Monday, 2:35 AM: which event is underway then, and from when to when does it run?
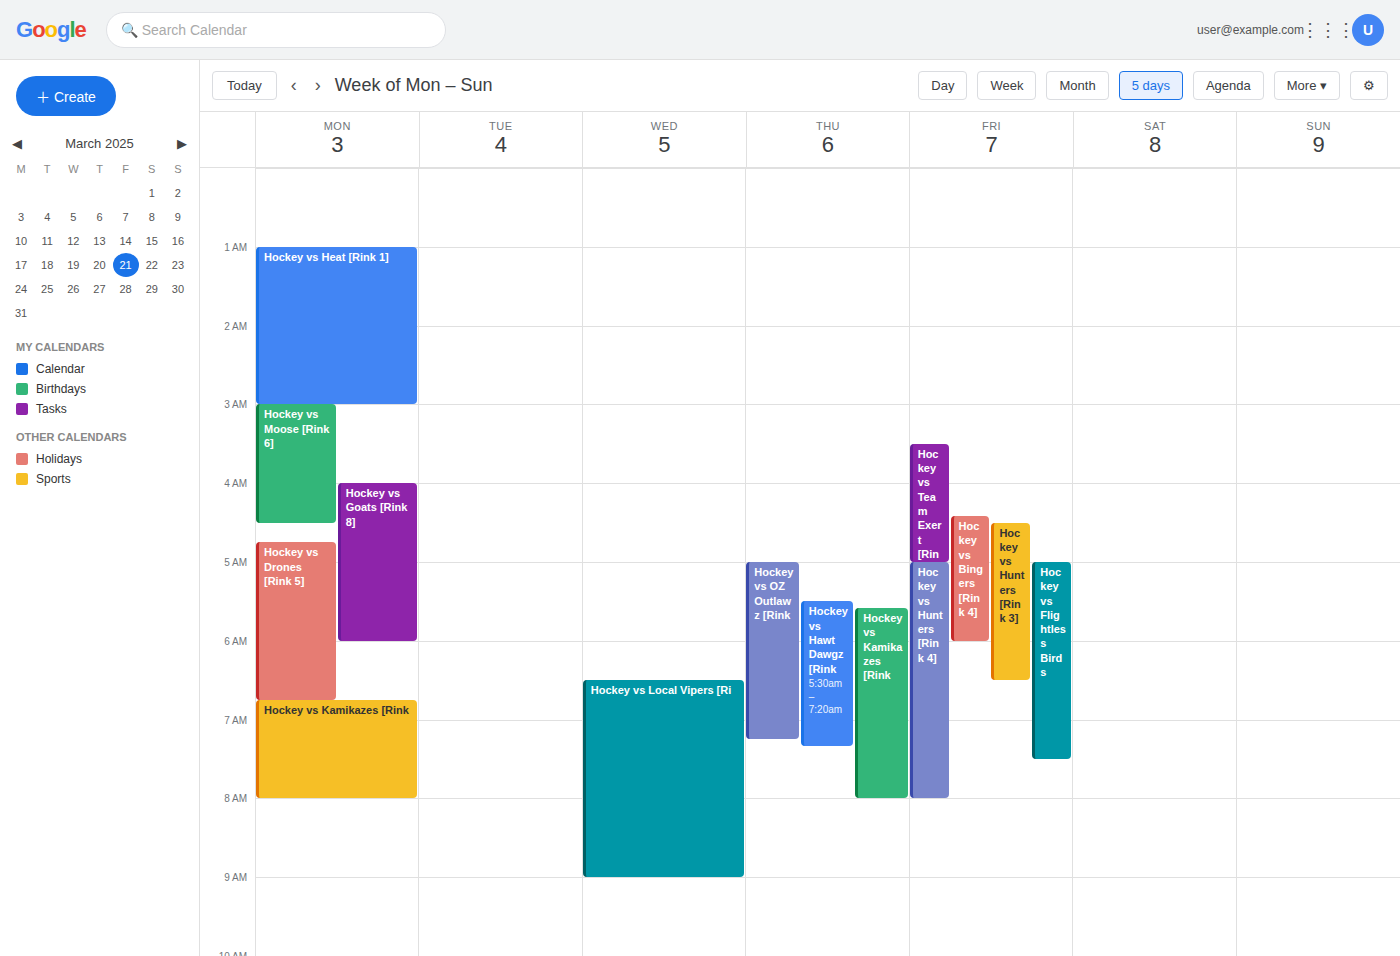
"Hockey vs Heat [Rink 1]", 1:00 AM to 3:00 AM